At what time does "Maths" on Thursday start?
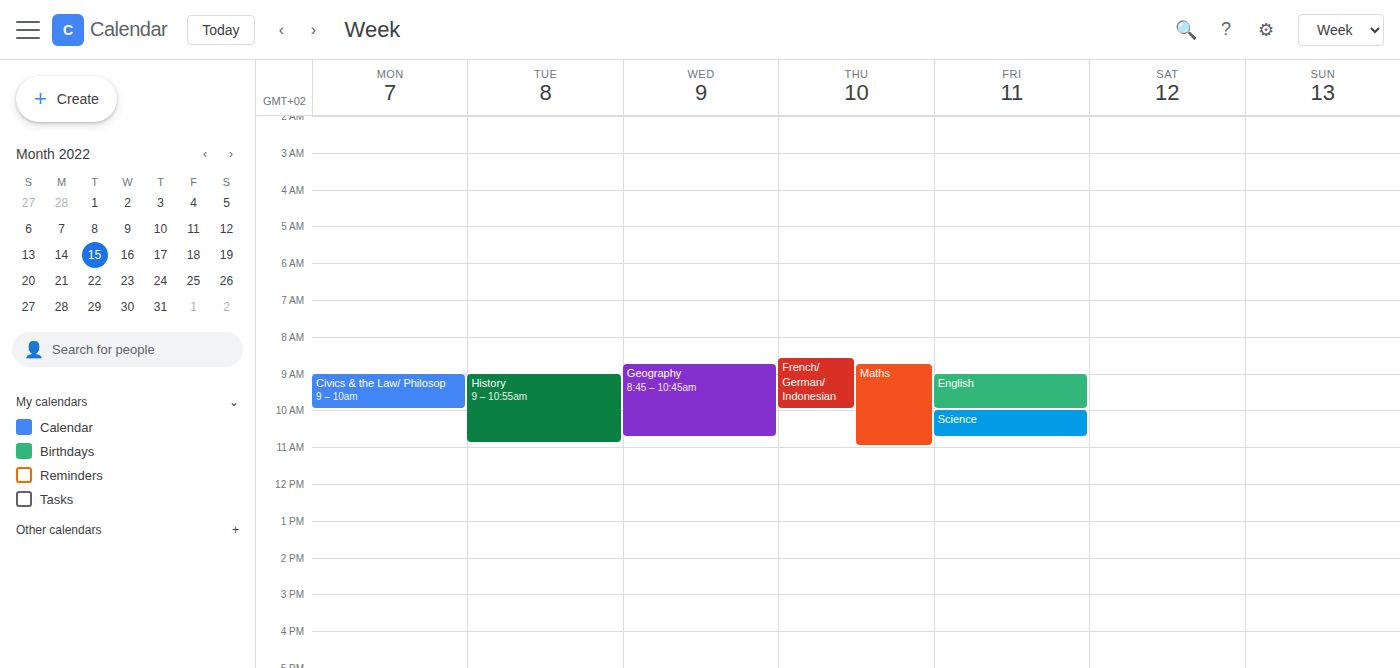
8:45 AM